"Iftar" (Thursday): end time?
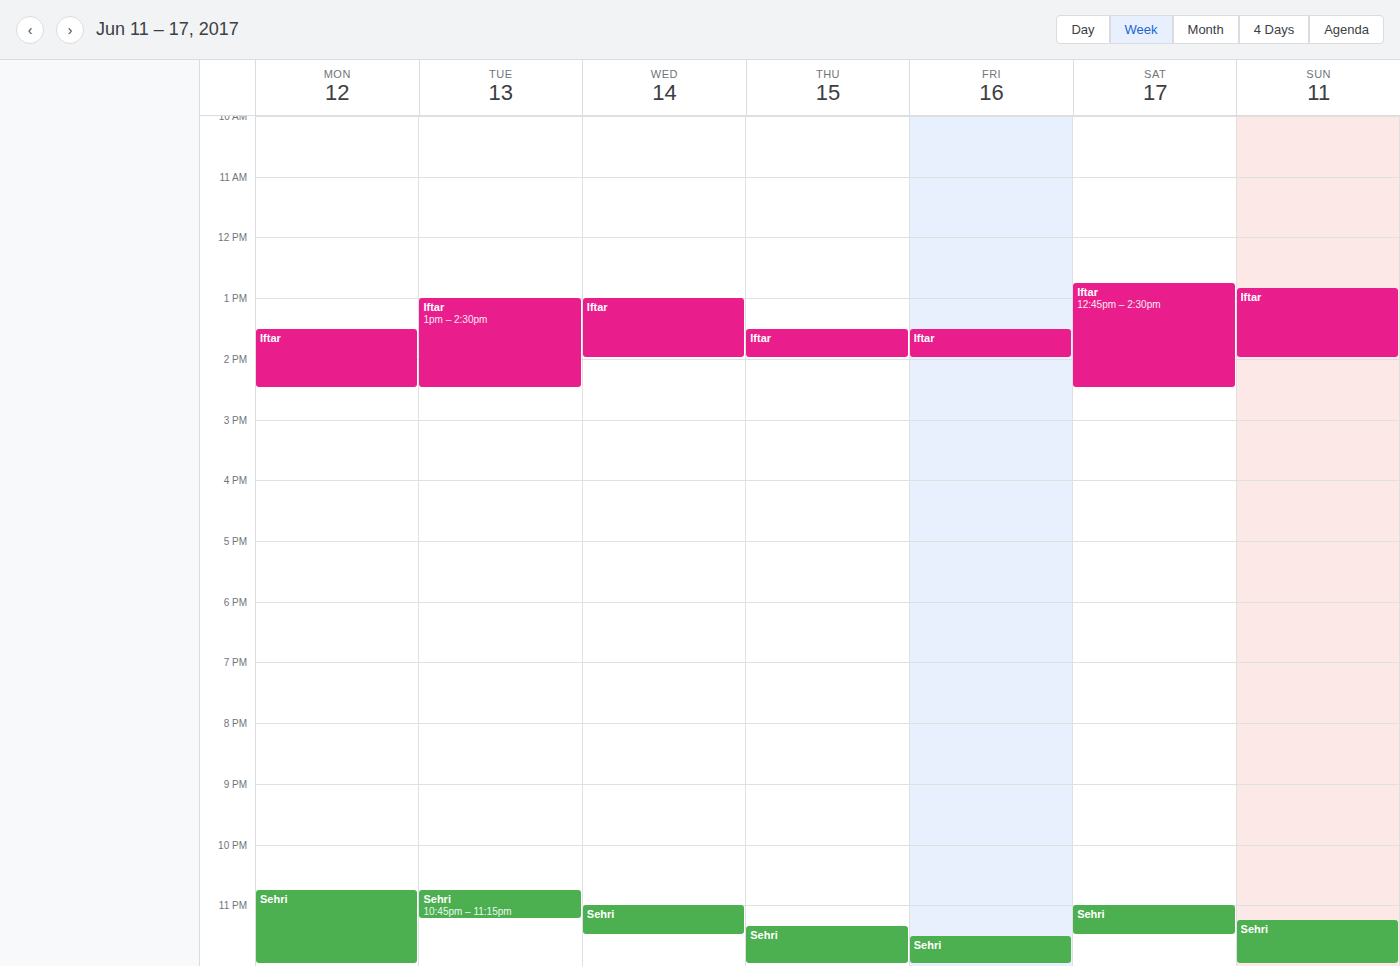
2:00 PM